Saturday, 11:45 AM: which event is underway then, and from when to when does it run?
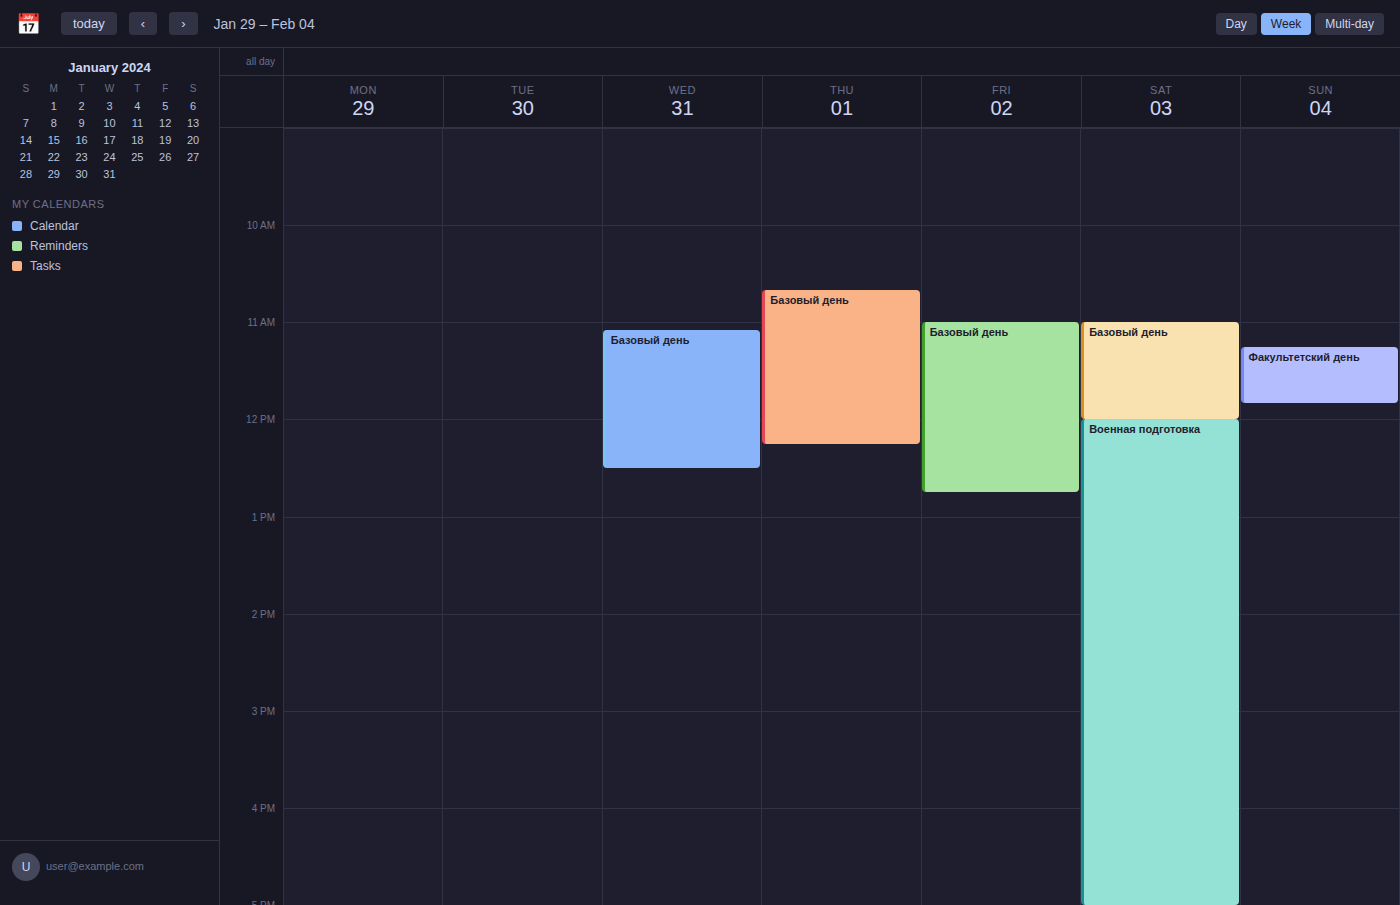
"Базовый день", 11:00 AM to 12:00 PM